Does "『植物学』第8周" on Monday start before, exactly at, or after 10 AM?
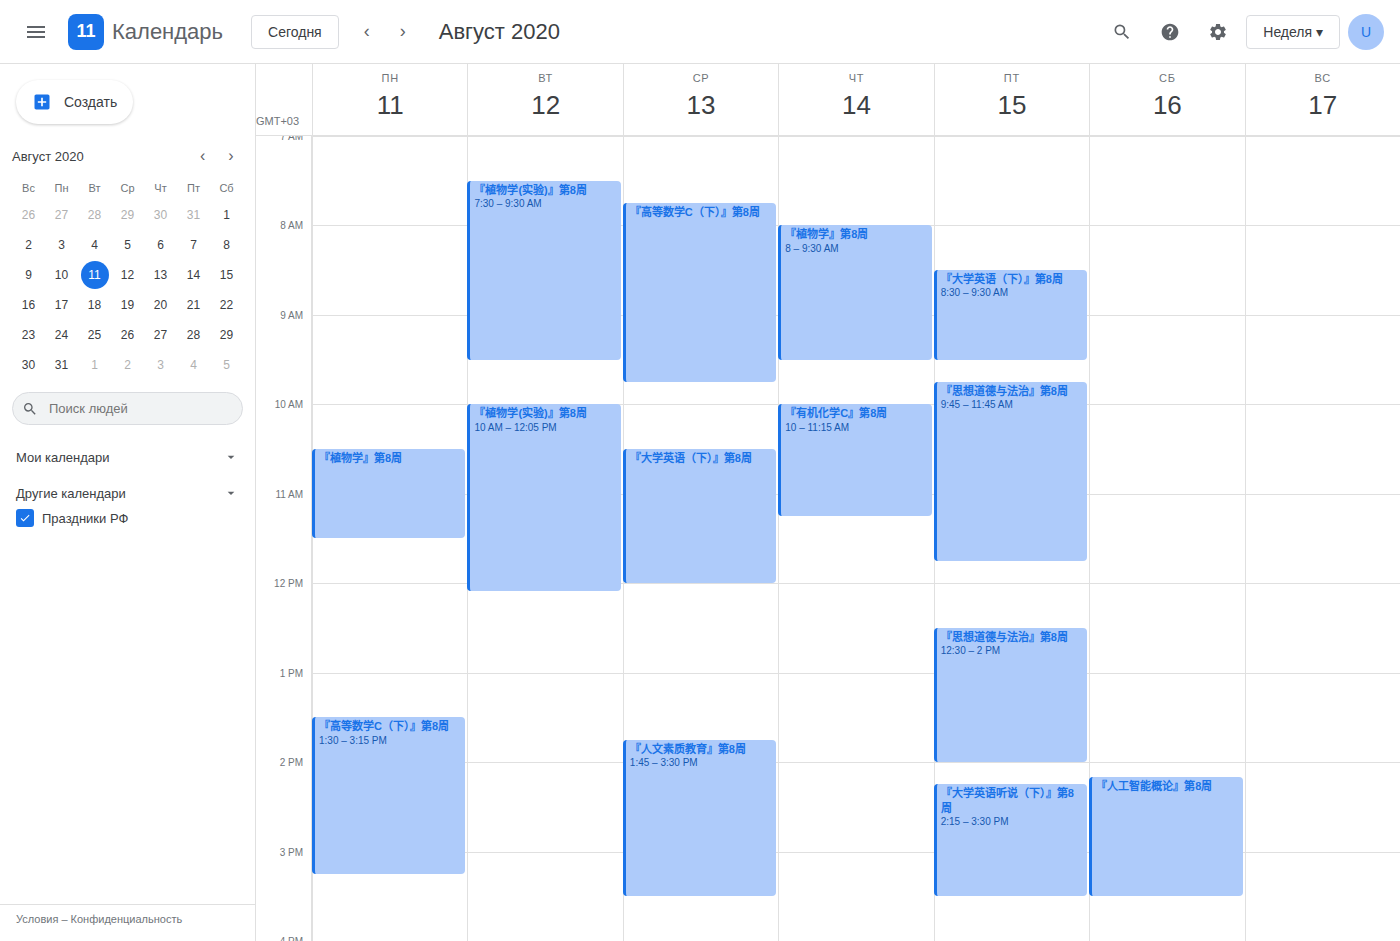
10:30 AM -- after 10 AM, 30 minutes below the 10 AM line.